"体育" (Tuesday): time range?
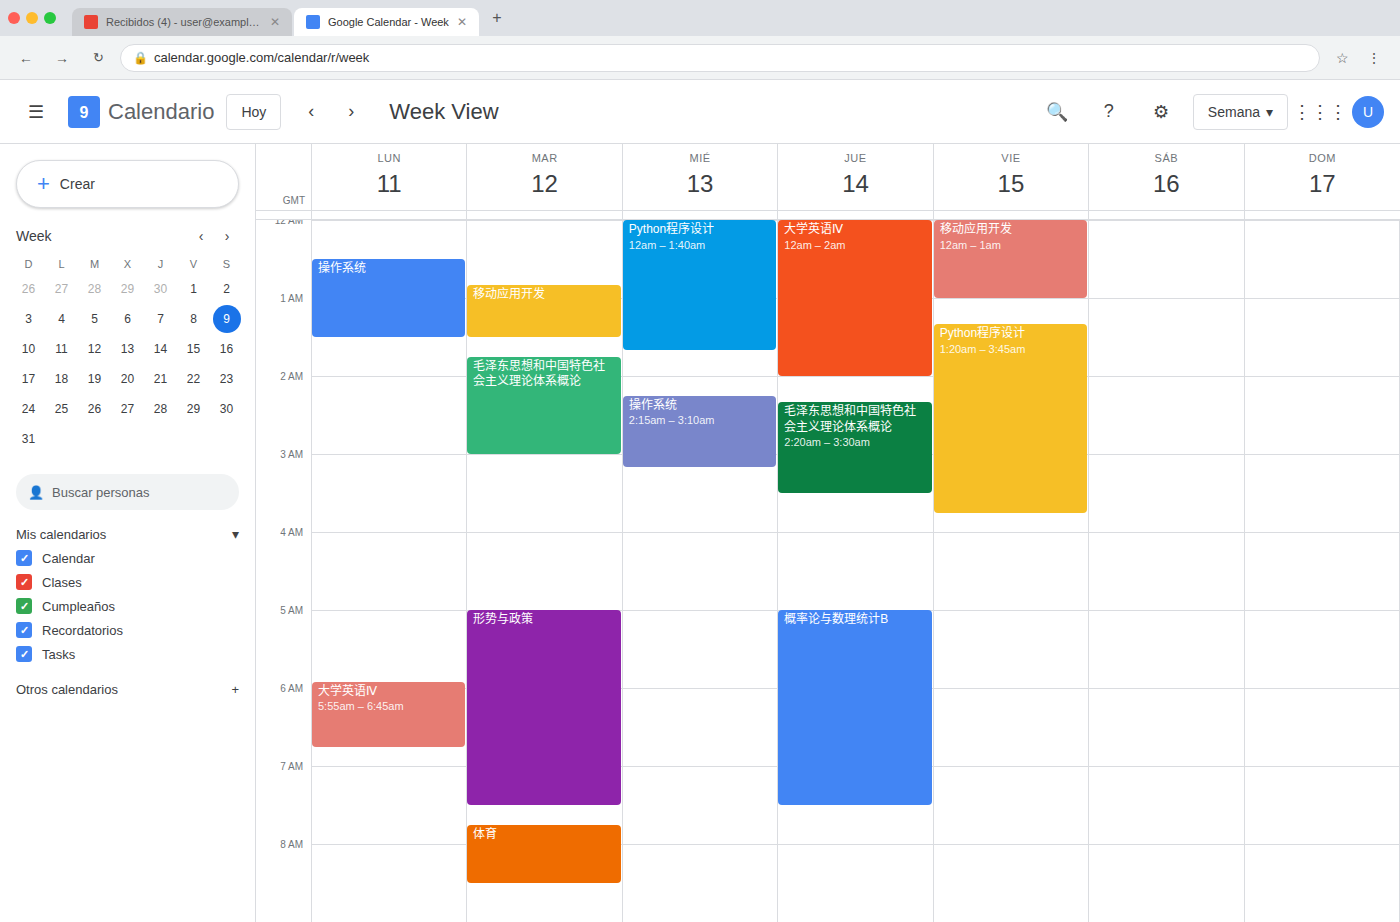
07:45 to 08:30